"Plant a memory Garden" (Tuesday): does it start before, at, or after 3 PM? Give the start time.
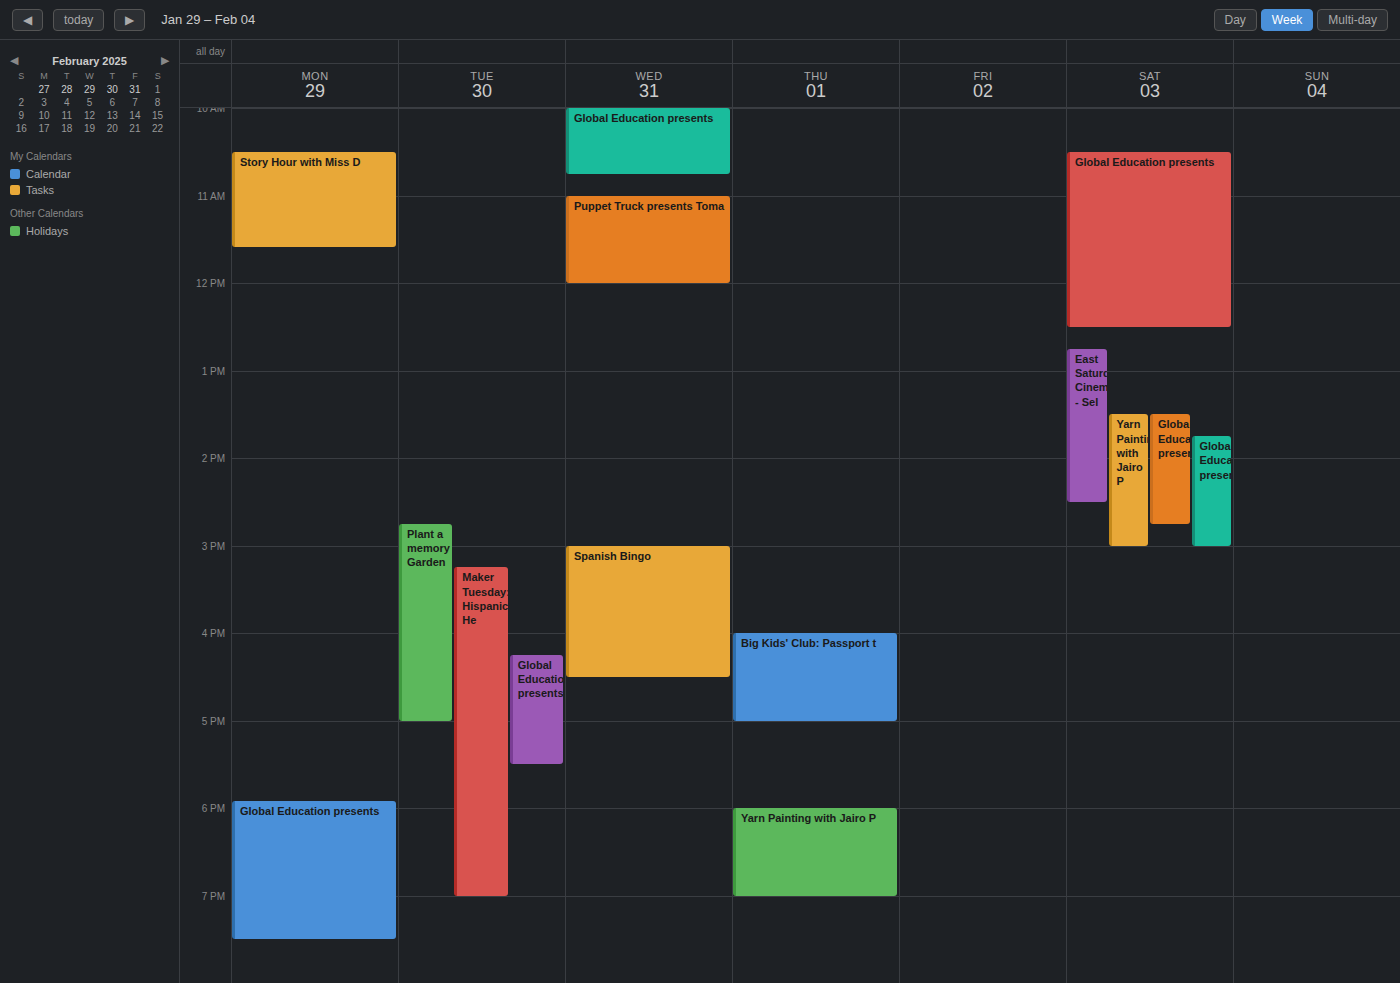
2:45 PM -- before 3 PM, 15 minutes above the 3 PM line.